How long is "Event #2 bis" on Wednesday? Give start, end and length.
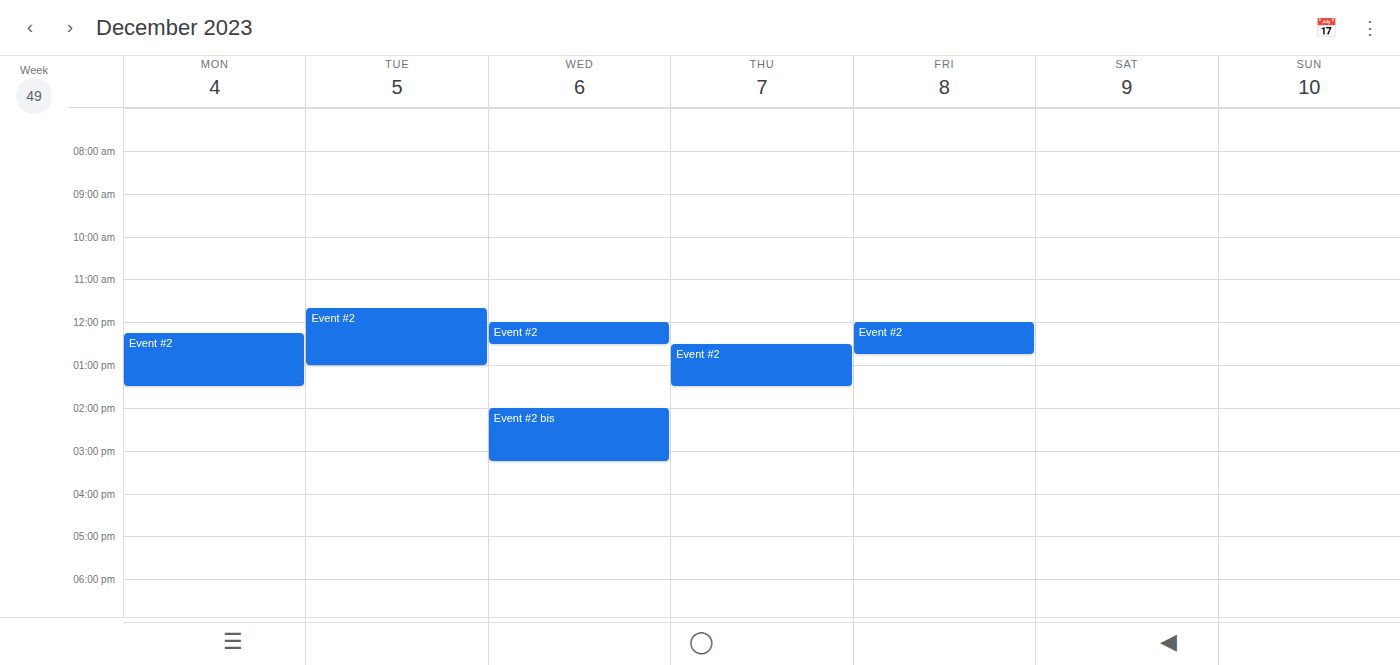
2:00 PM to 3:15 PM, 1 hour 15 minutes